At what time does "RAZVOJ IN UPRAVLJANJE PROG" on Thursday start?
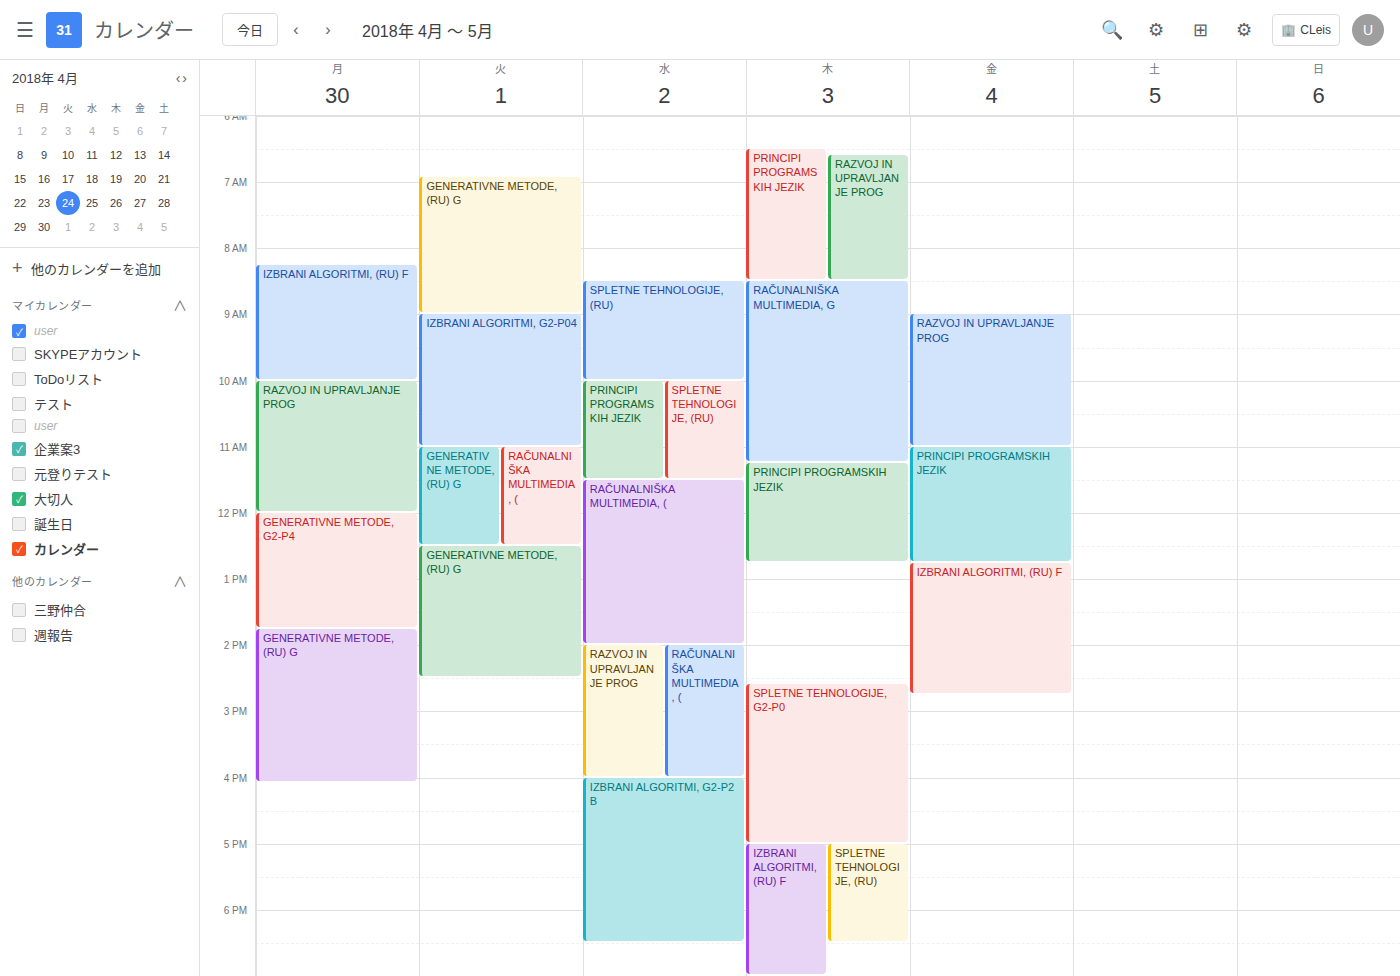
6:35 AM